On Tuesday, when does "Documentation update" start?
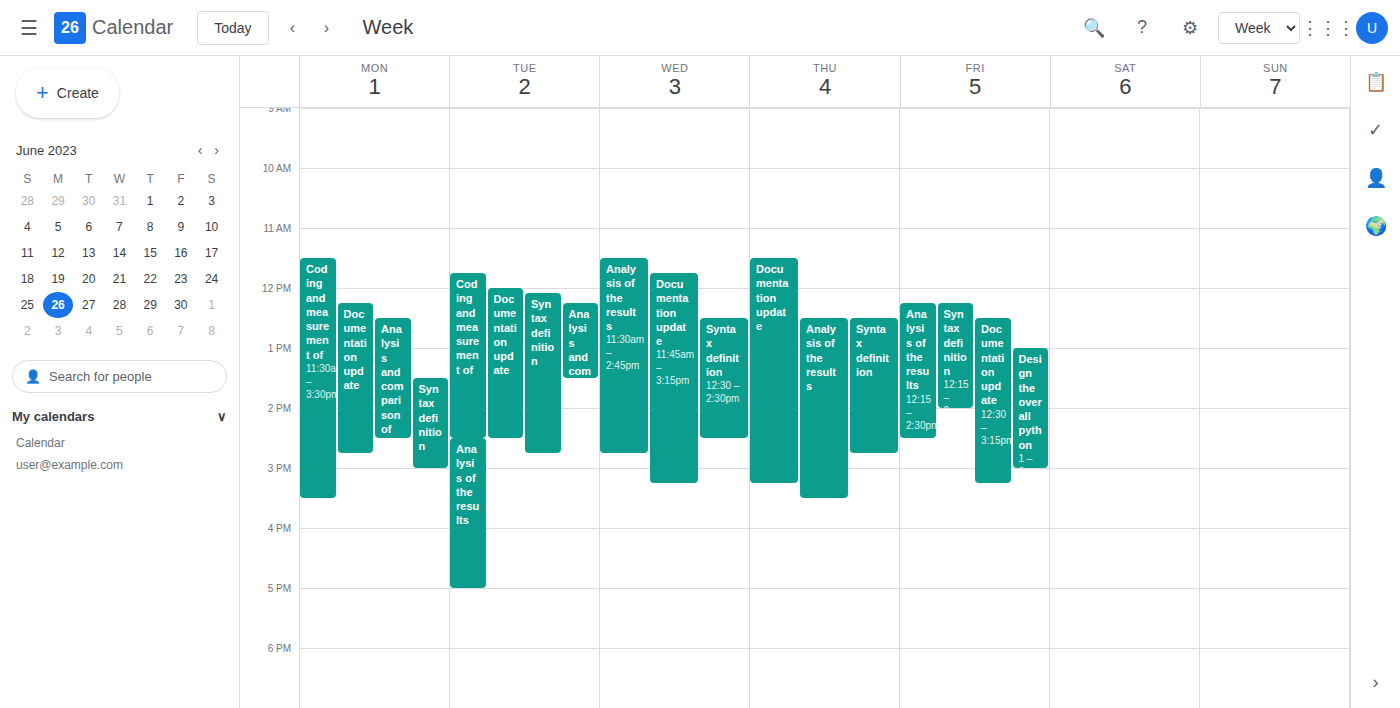
12:00